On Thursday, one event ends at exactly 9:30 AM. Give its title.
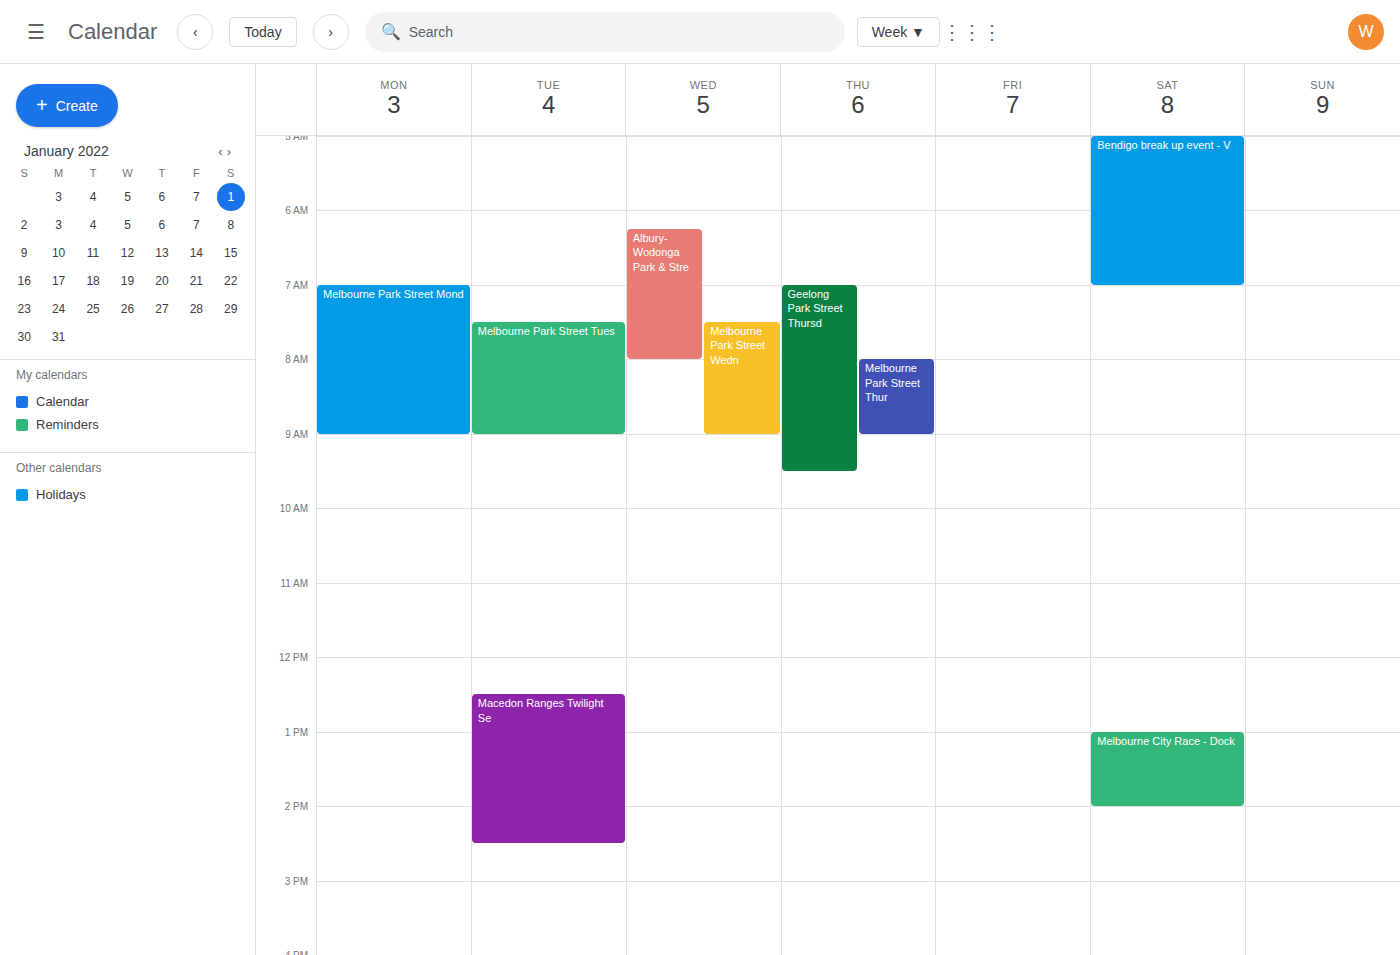
"Geelong Park Street Thursd"